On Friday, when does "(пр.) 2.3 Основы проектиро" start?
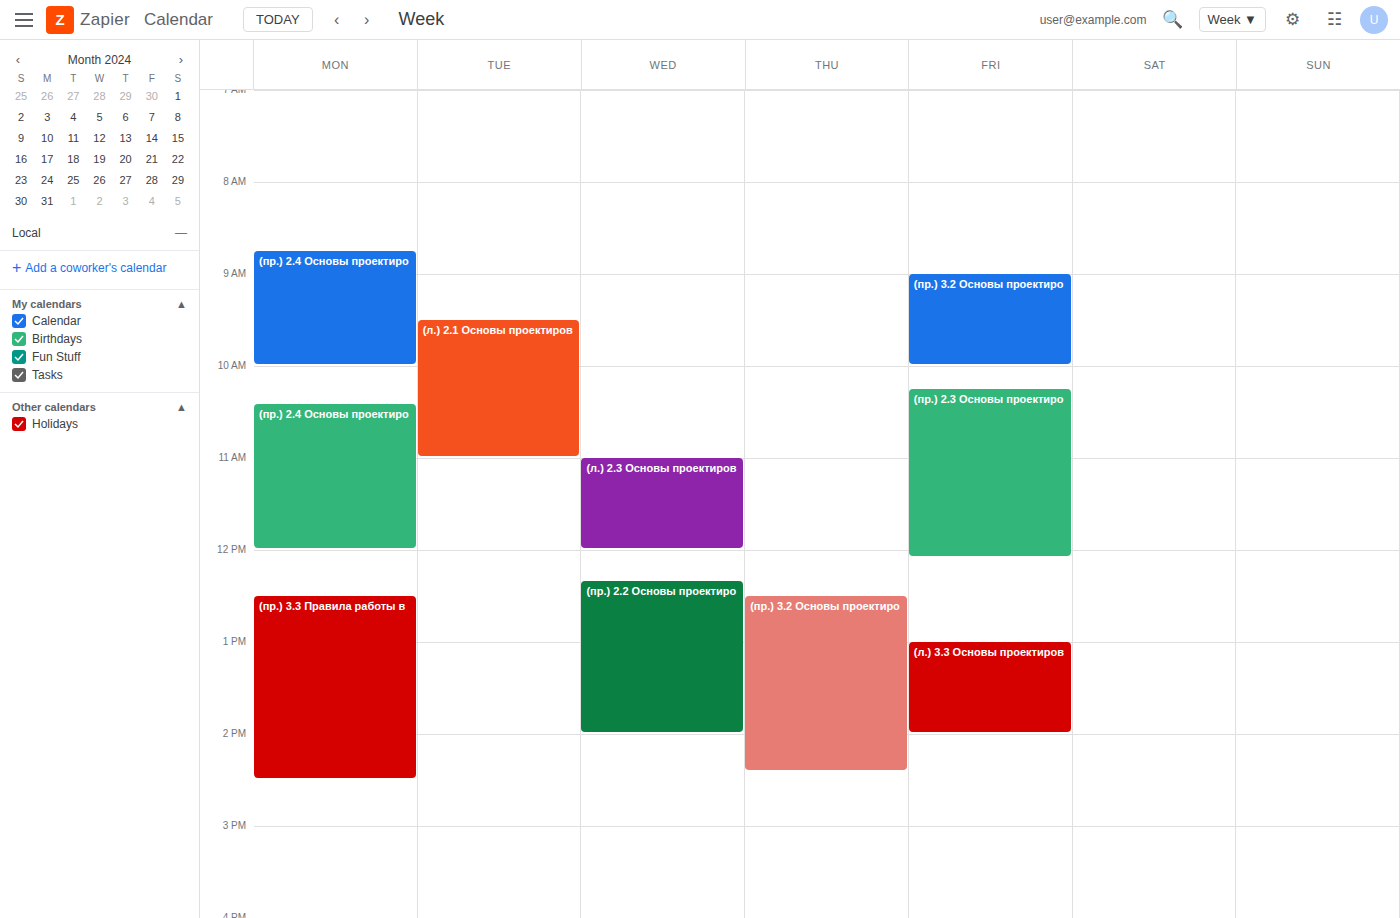
10:15 AM